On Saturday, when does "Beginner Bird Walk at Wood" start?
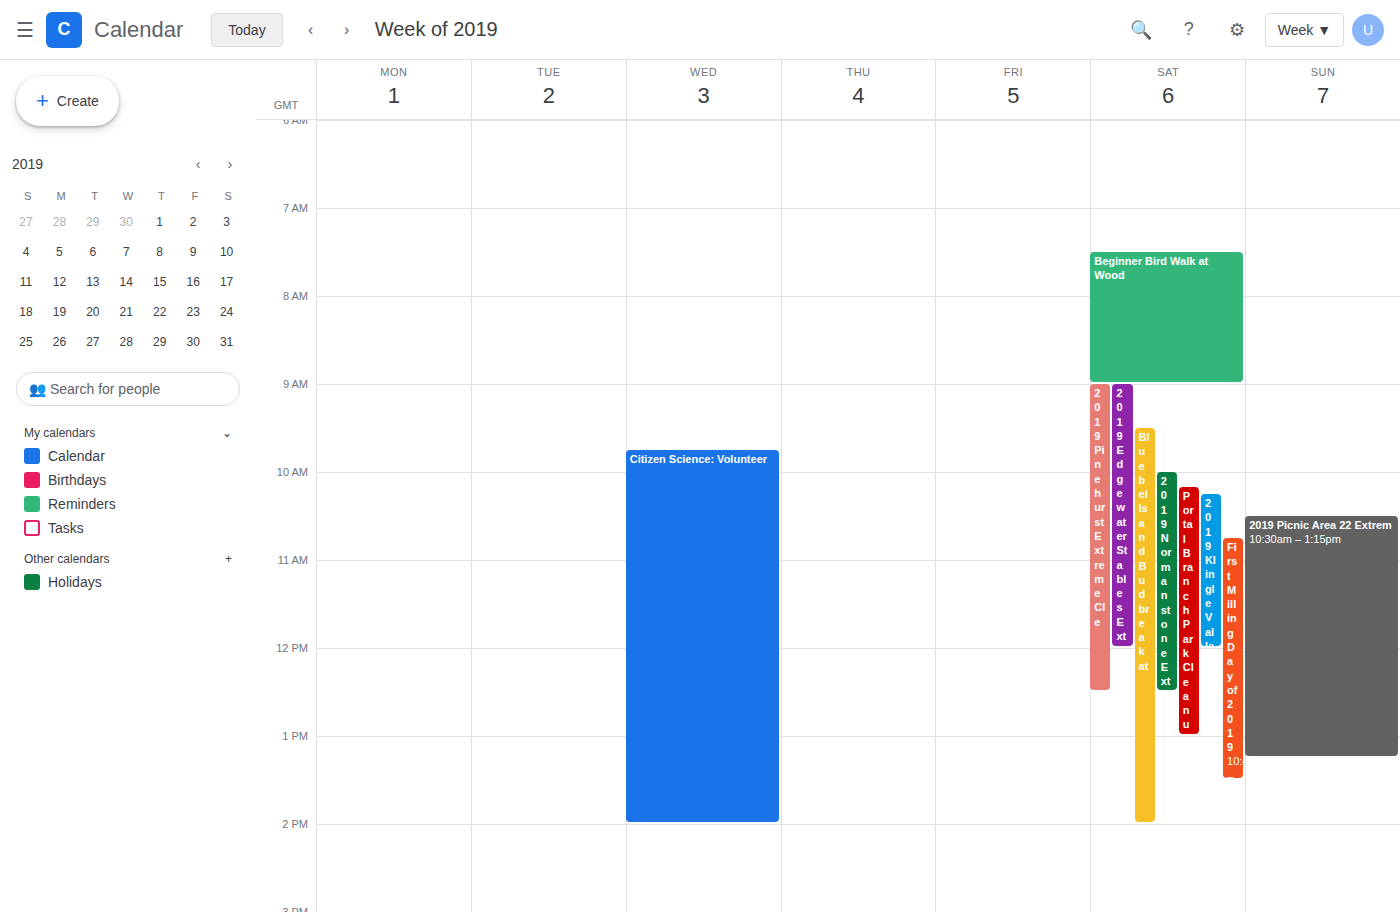
7:30 AM